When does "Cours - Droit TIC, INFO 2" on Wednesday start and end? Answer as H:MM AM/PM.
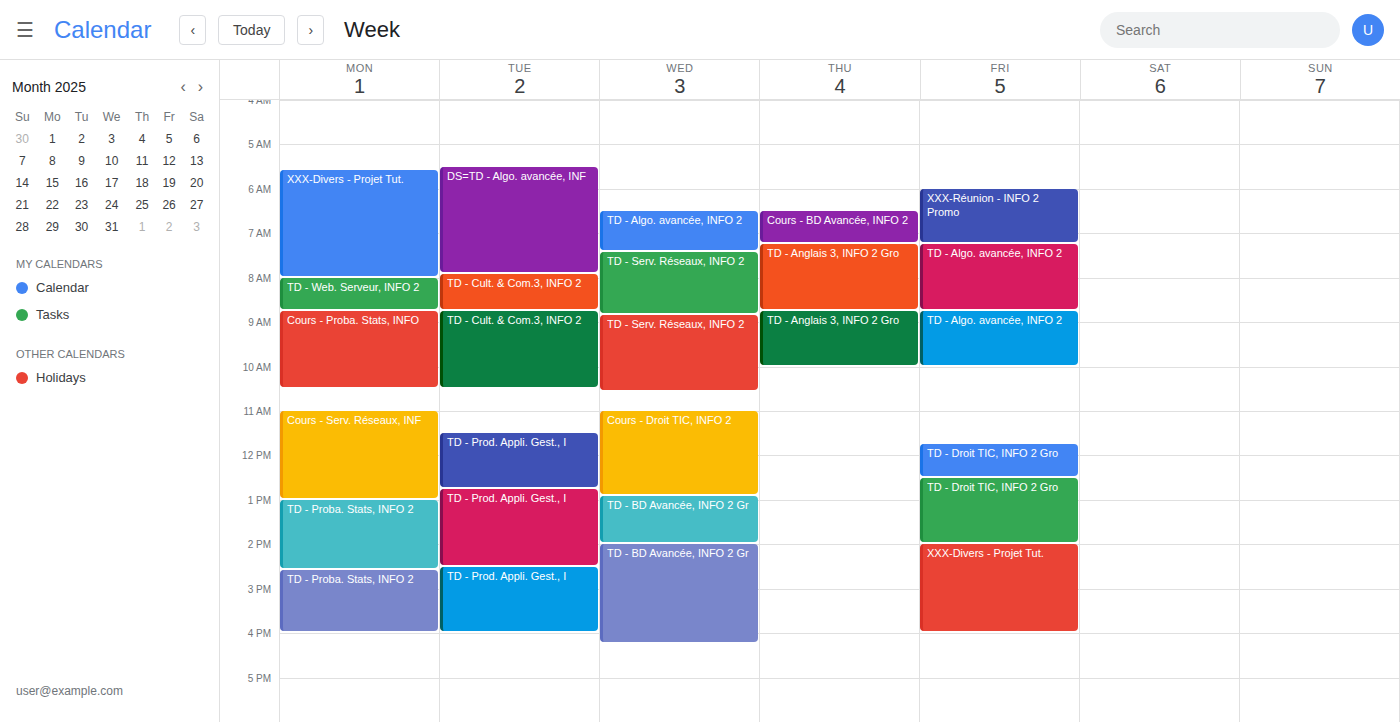
11:00 AM to 12:55 PM